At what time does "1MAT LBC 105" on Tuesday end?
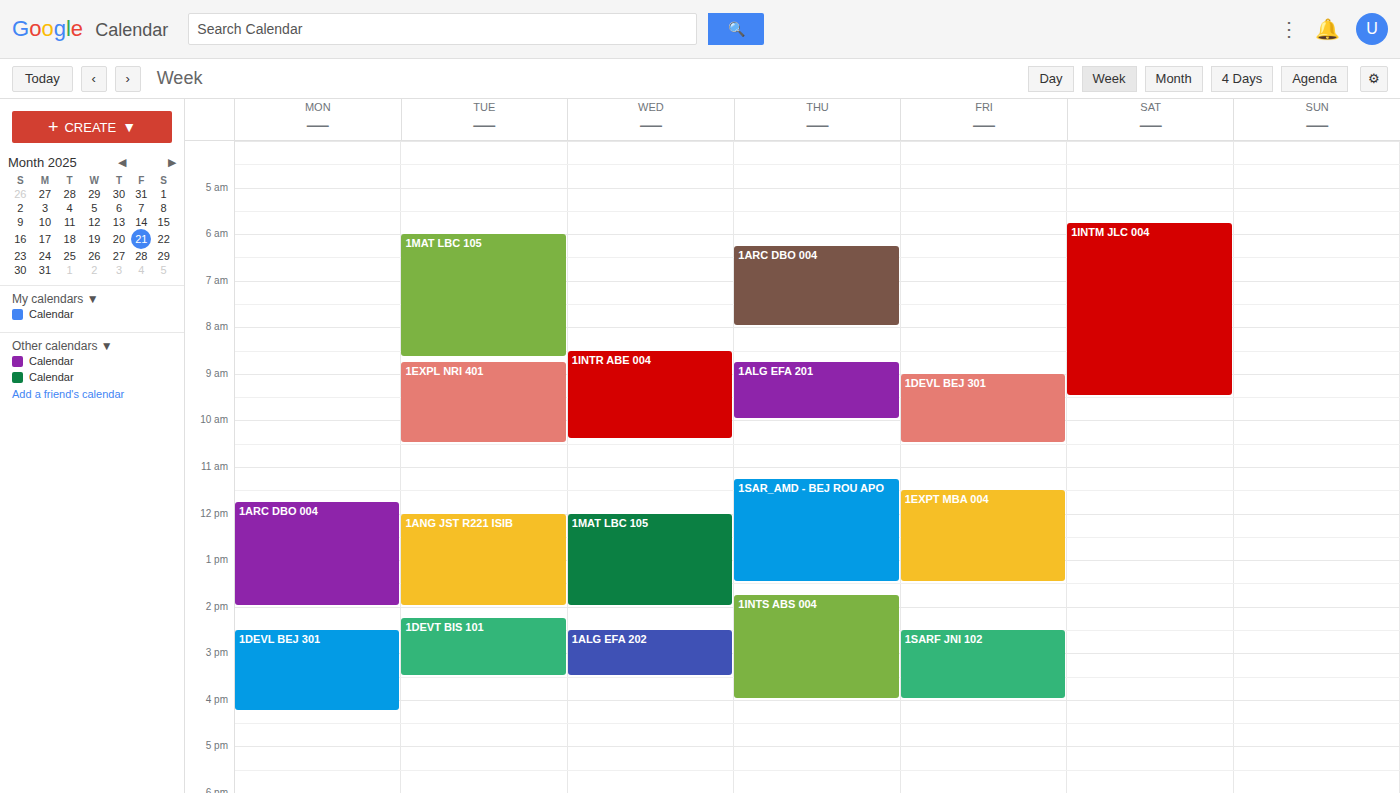
8:40 AM